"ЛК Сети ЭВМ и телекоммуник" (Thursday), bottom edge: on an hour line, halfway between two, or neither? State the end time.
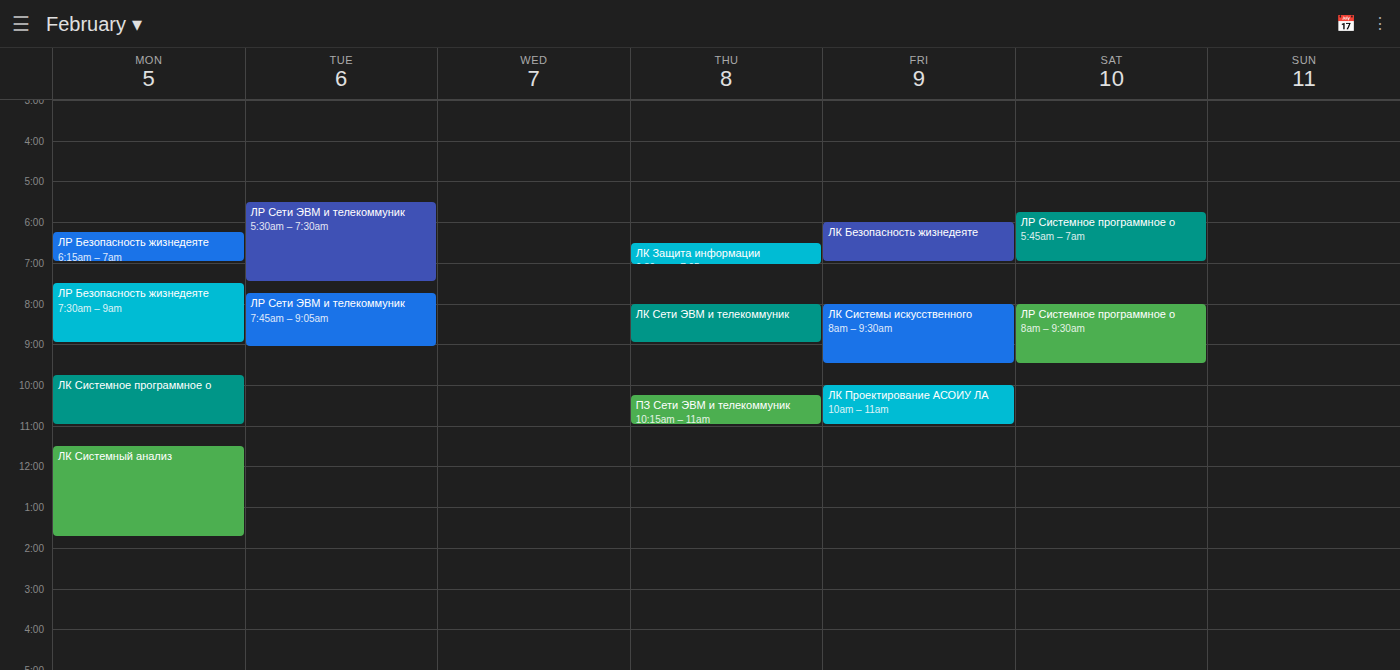
9:00 AM -- exactly on the 9 AM line.